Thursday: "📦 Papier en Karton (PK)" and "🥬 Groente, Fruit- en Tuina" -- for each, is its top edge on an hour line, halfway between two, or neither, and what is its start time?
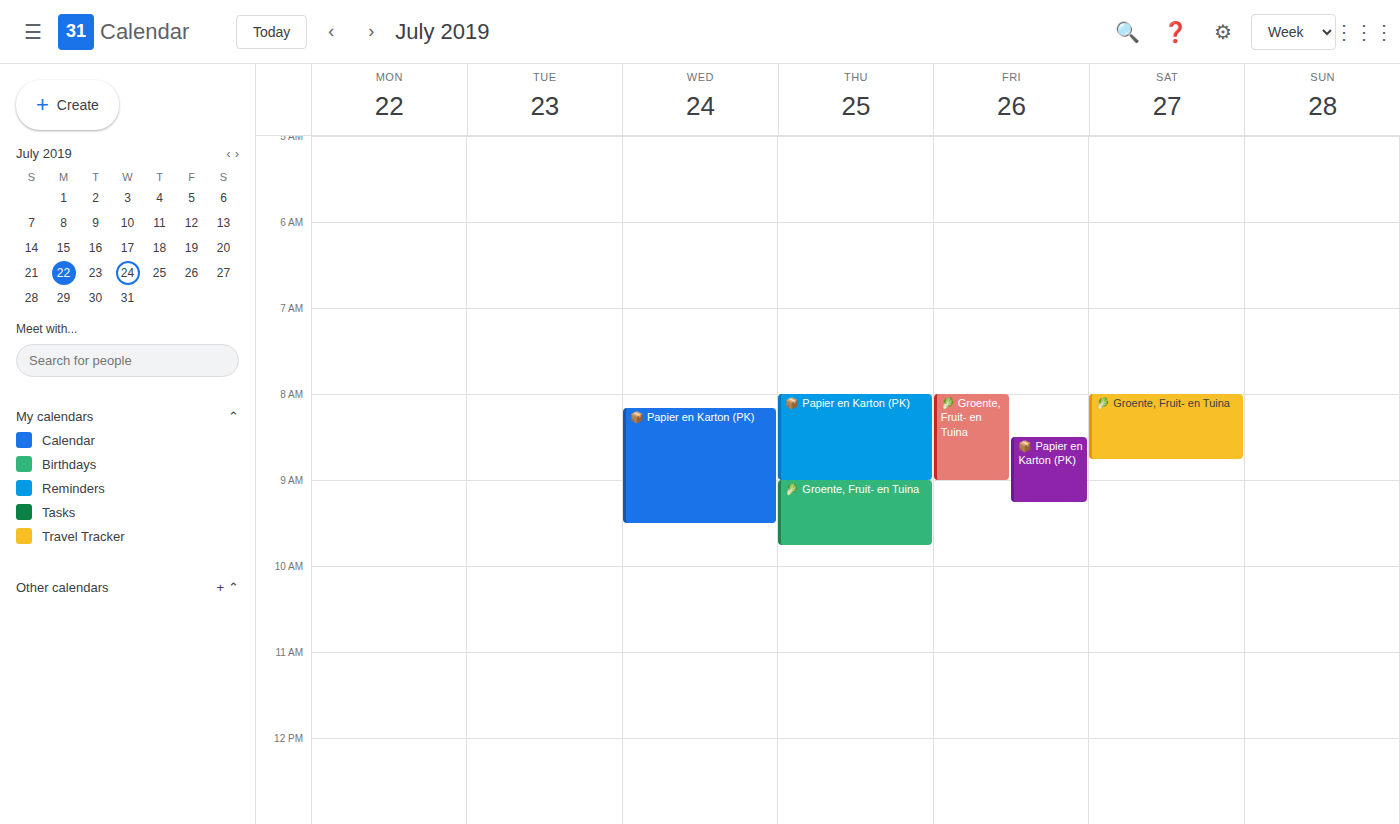
"📦 Papier en Karton (PK)": 8:00 AM, exactly on the 8 AM line. "🥬 Groente, Fruit- en Tuina": 9:00 AM, exactly on the 9 AM line.